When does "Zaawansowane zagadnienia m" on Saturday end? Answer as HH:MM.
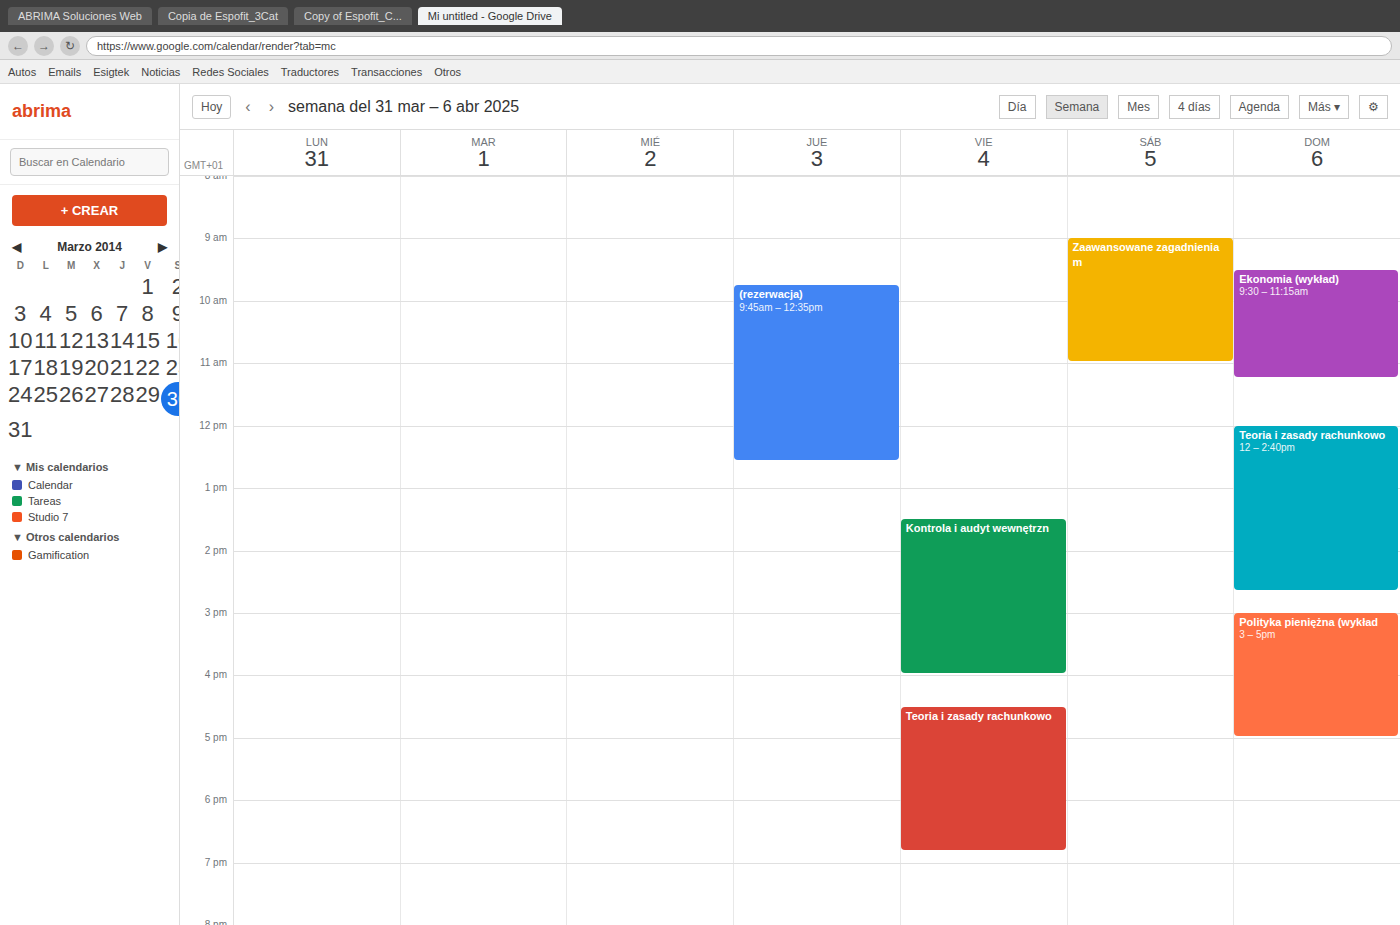
11:00